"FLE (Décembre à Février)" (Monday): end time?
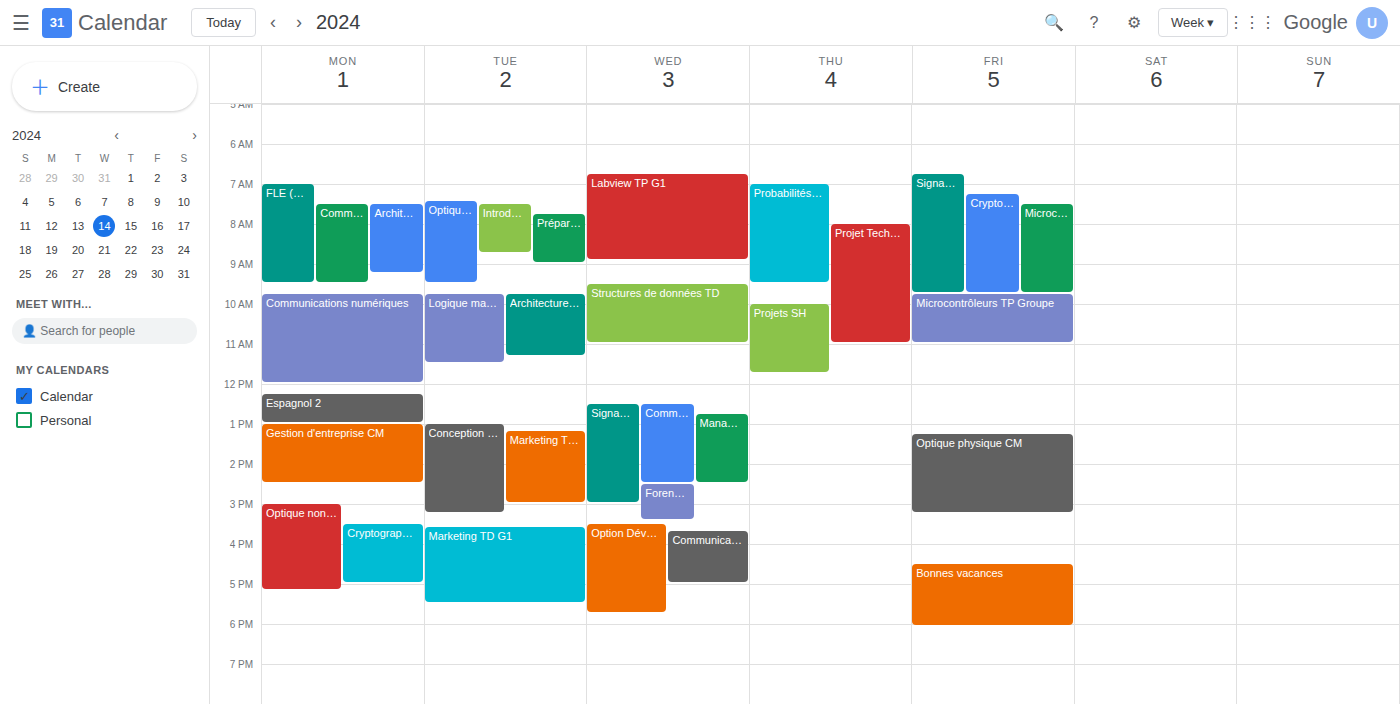
9:30 AM